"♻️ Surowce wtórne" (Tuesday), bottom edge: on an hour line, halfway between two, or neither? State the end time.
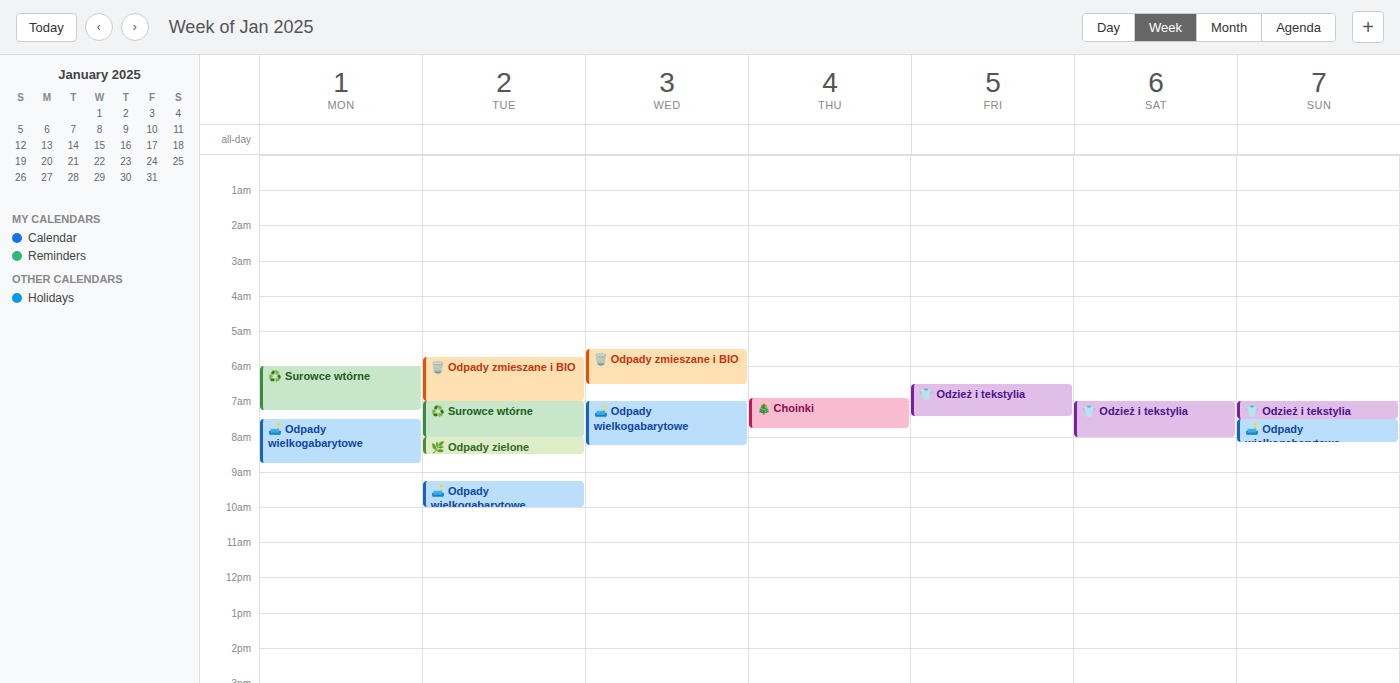
8:00 AM -- exactly on the 8 AM line.